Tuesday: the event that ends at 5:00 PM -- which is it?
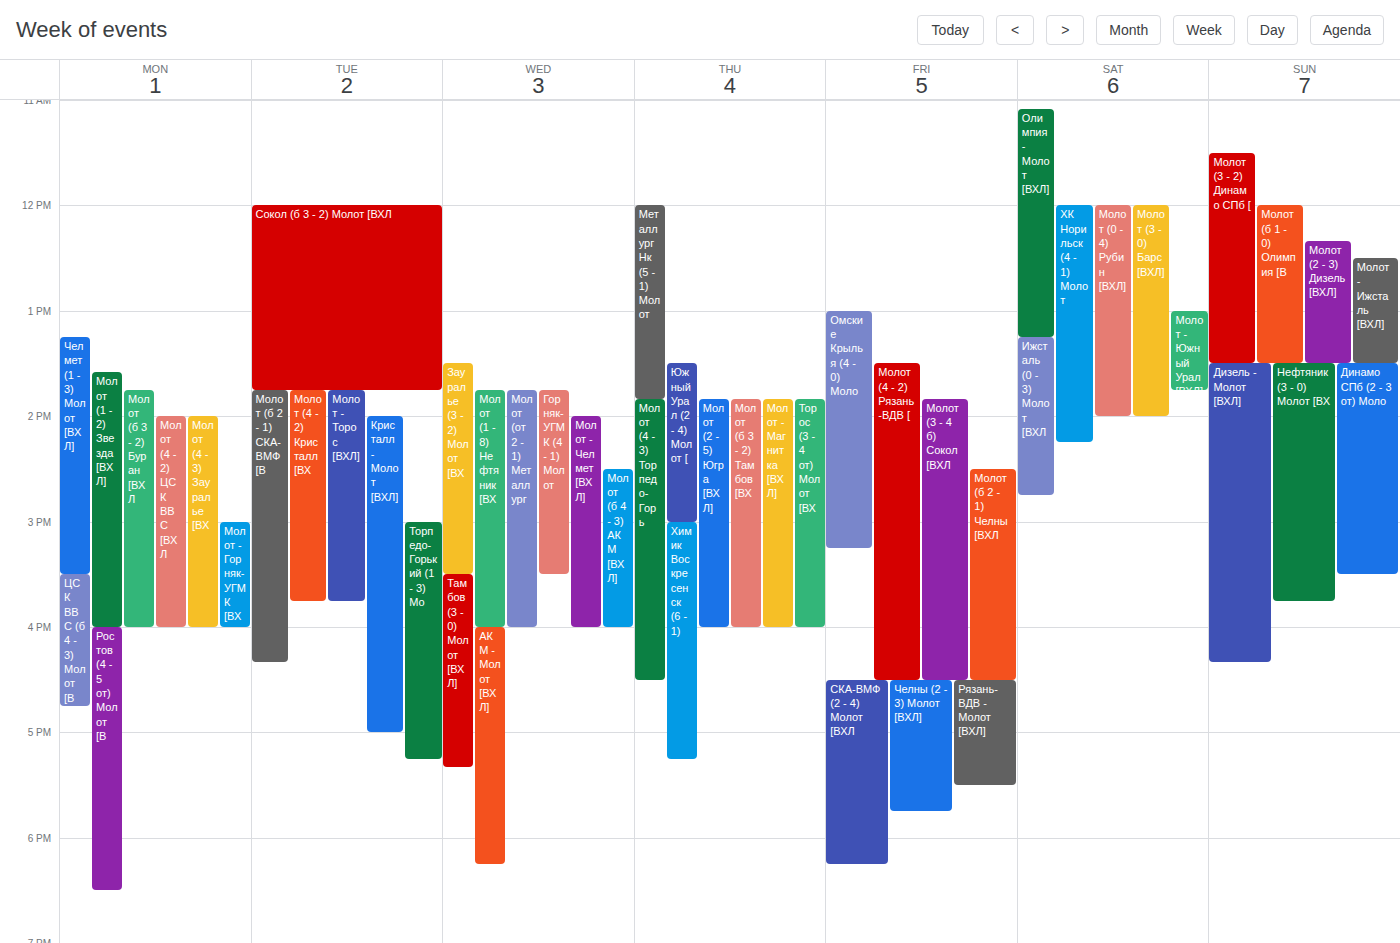
"Кристалл - Молот [ВХЛ]"